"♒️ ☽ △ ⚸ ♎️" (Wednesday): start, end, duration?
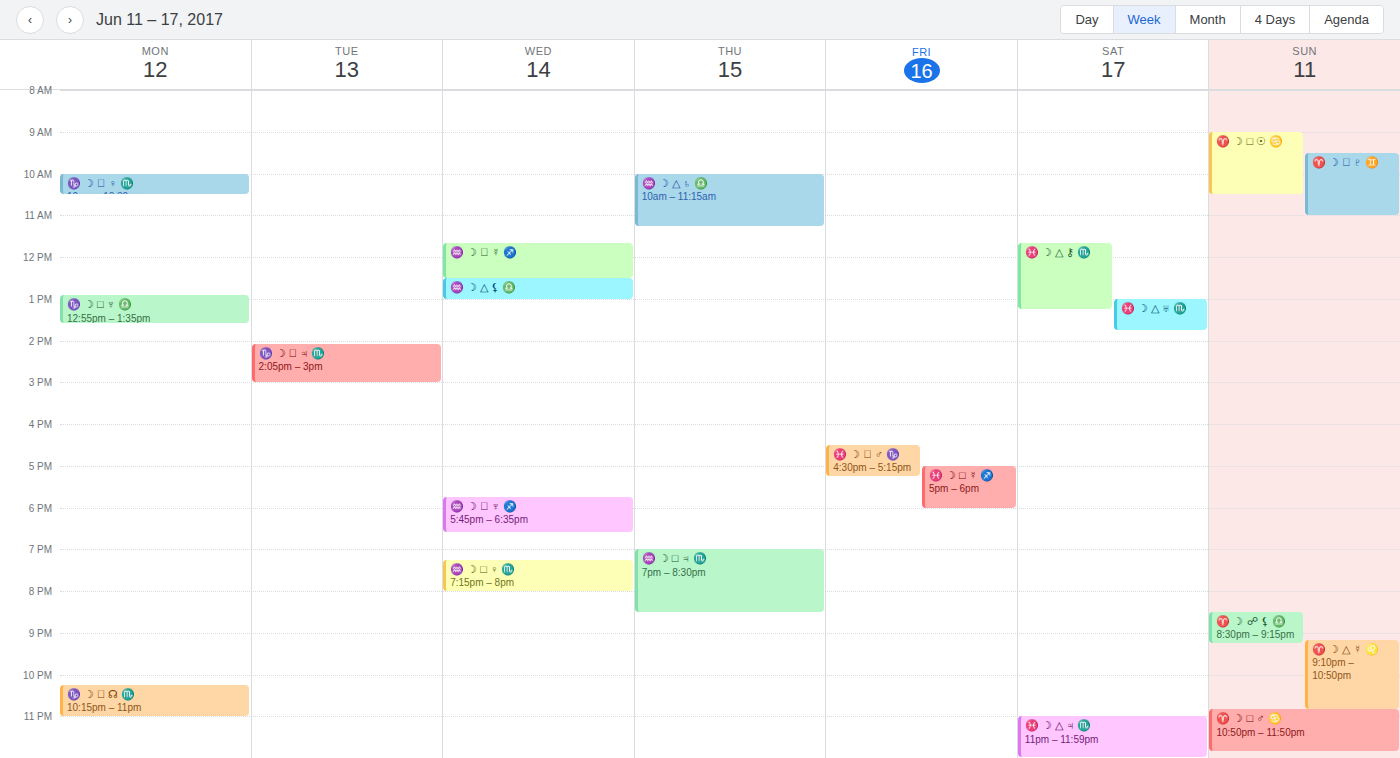
12:30 PM to 1:00 PM, 30 minutes